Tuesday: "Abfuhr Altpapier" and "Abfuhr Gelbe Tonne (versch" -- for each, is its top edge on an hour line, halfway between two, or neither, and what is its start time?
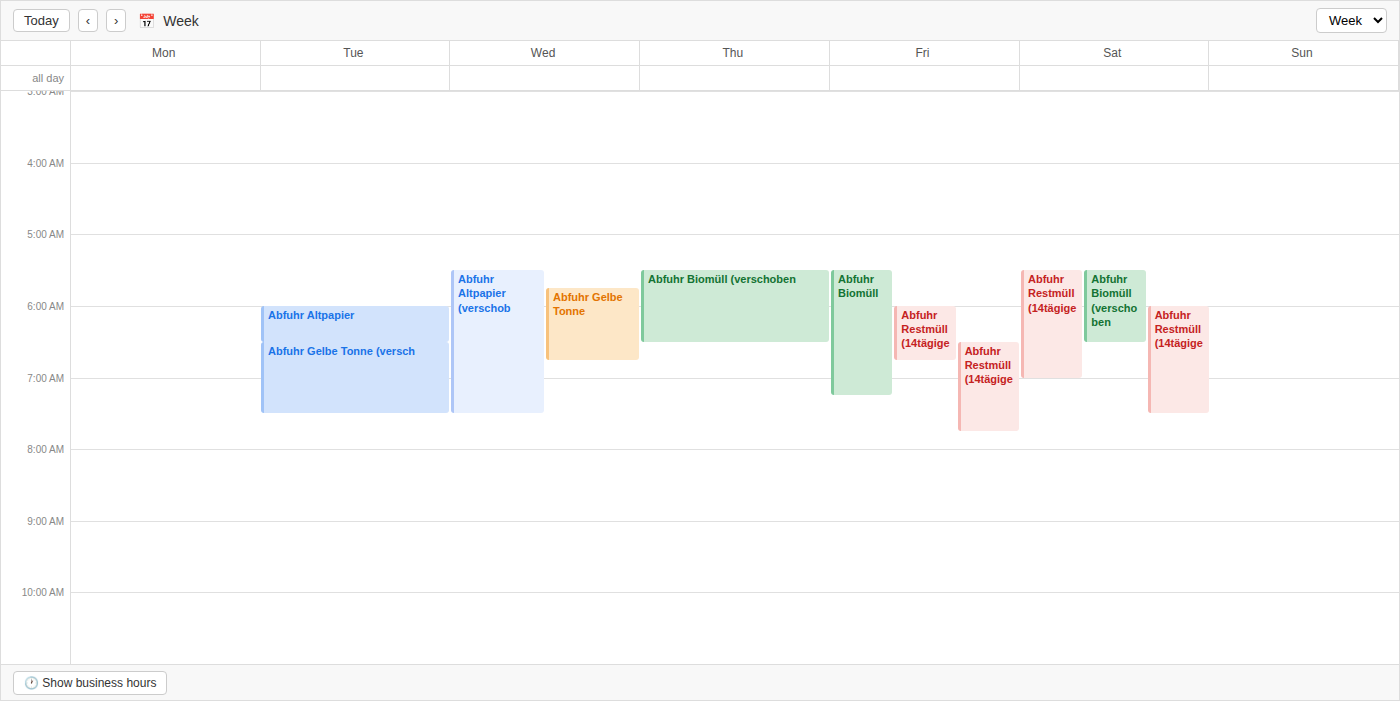
"Abfuhr Altpapier": 6:00 AM, exactly on the 6 AM line. "Abfuhr Gelbe Tonne (versch": 6:30 AM, halfway between the 6 AM and 7 AM lines.